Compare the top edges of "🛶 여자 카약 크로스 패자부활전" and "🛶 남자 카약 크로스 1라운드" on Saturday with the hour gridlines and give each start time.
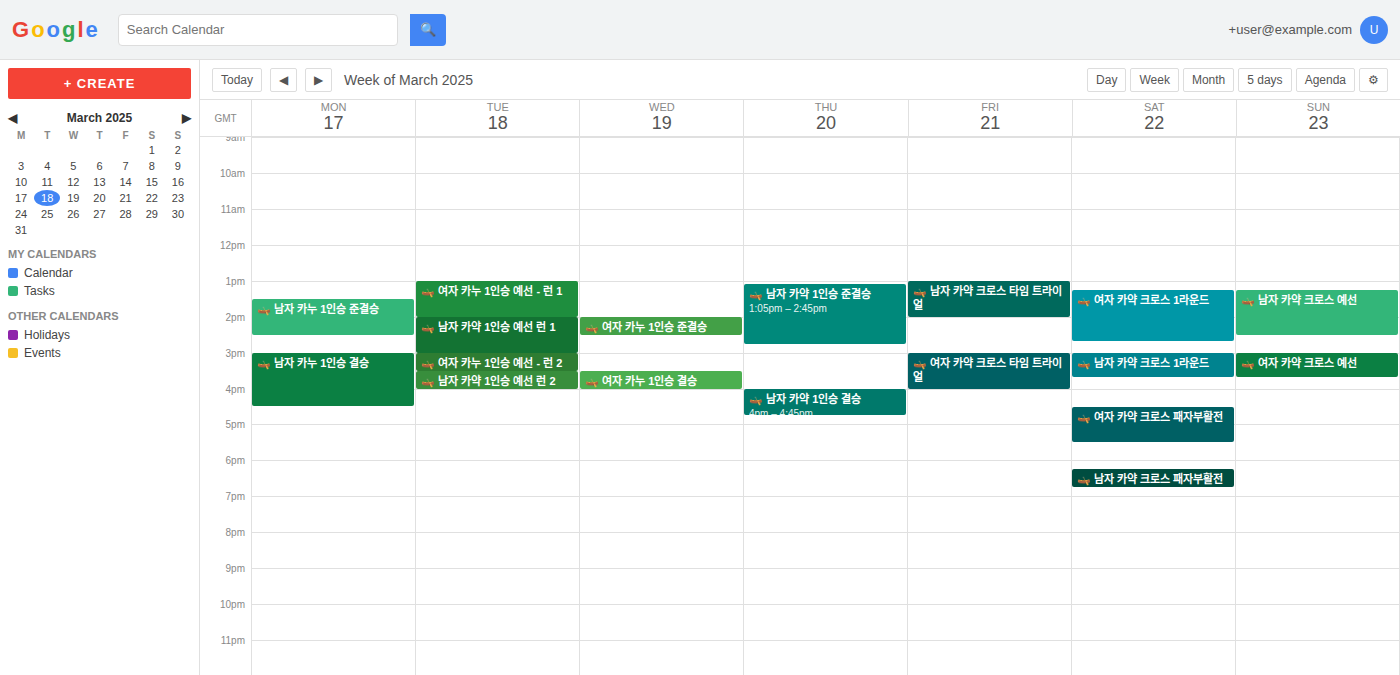
"🛶 여자 카약 크로스 패자부활전": 4:30 PM, halfway between the 4 PM and 5 PM lines. "🛶 남자 카약 크로스 1라운드": 3:00 PM, exactly on the 3 PM line.